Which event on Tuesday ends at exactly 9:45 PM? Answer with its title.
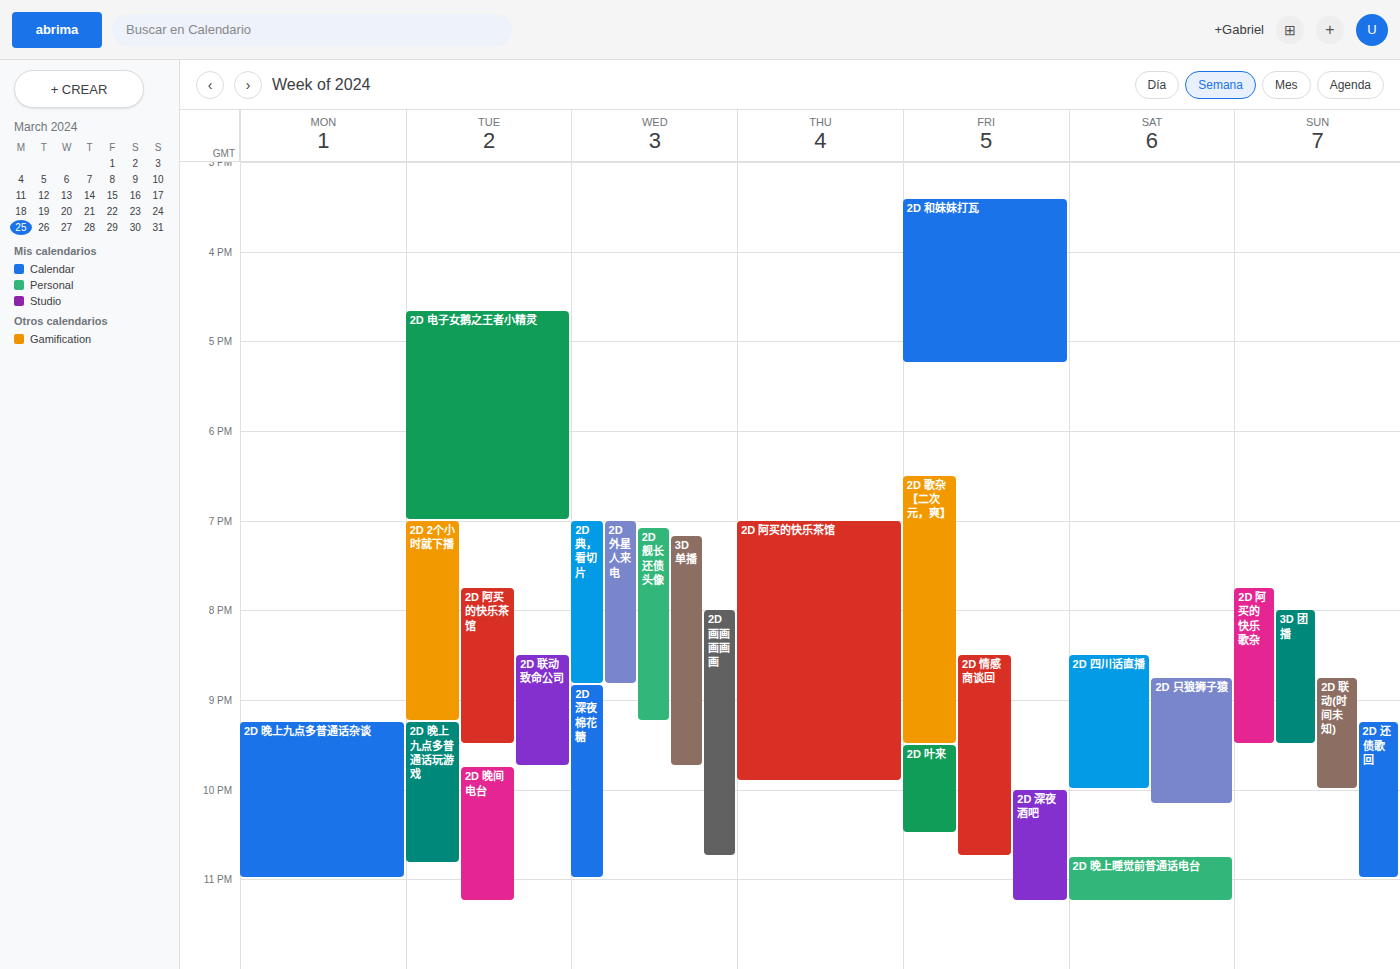
"2D 联动致命公司"